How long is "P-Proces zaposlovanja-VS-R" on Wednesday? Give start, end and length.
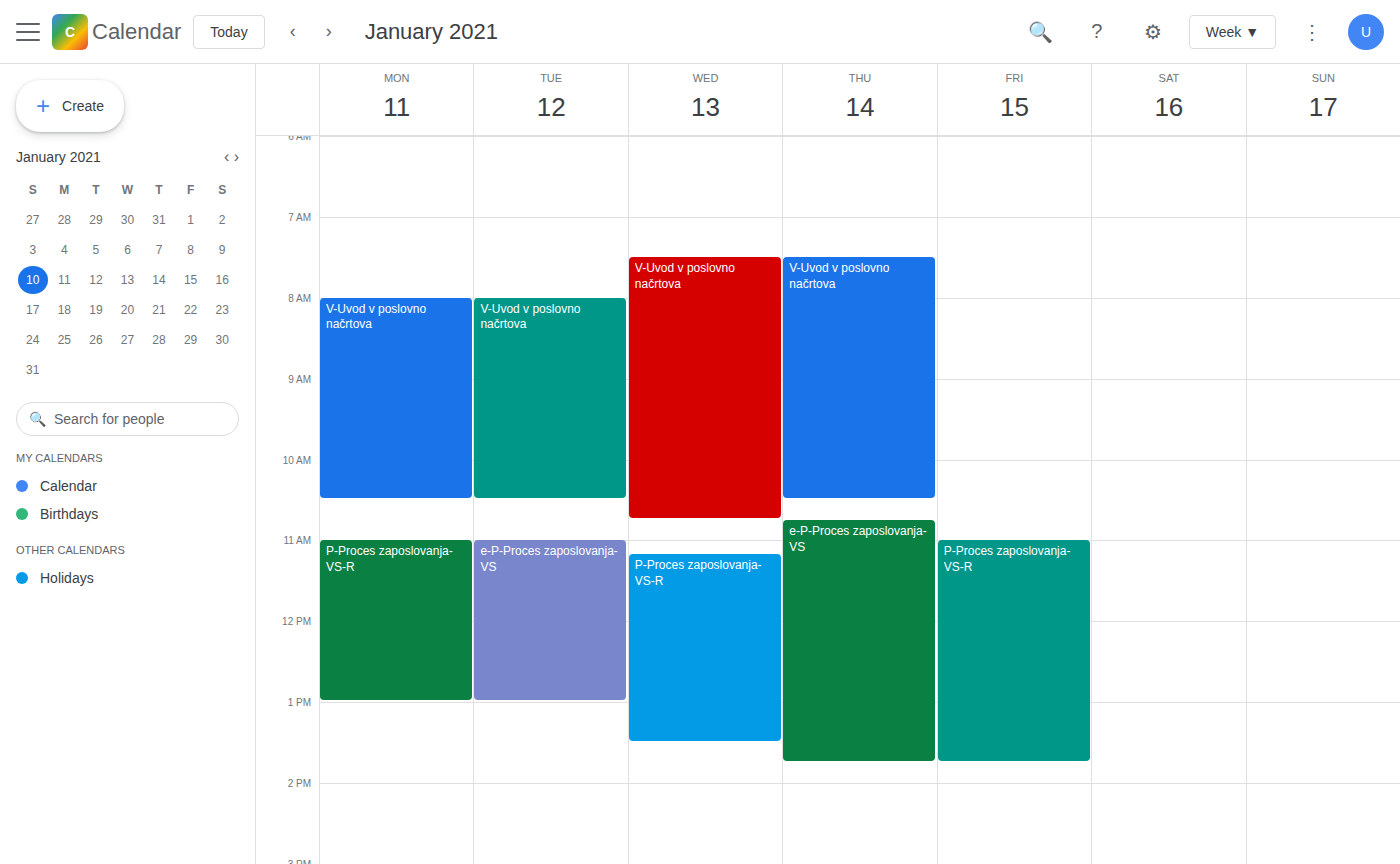
11:10 AM to 1:30 PM, 2 hours 20 minutes